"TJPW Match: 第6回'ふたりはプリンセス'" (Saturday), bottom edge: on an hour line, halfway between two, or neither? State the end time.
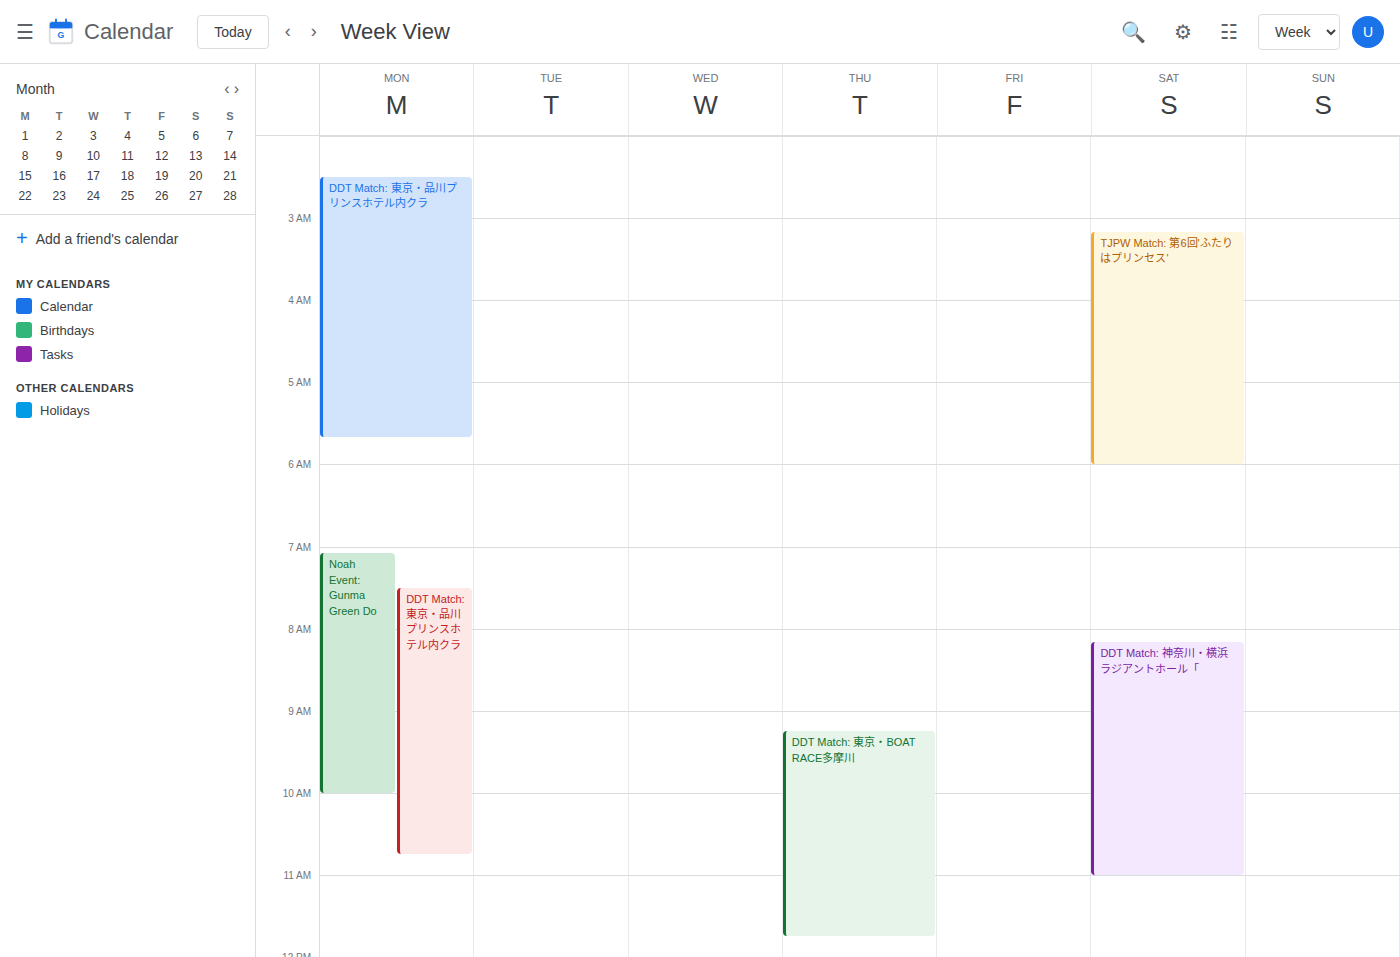
6:00 AM -- exactly on the 6 AM line.